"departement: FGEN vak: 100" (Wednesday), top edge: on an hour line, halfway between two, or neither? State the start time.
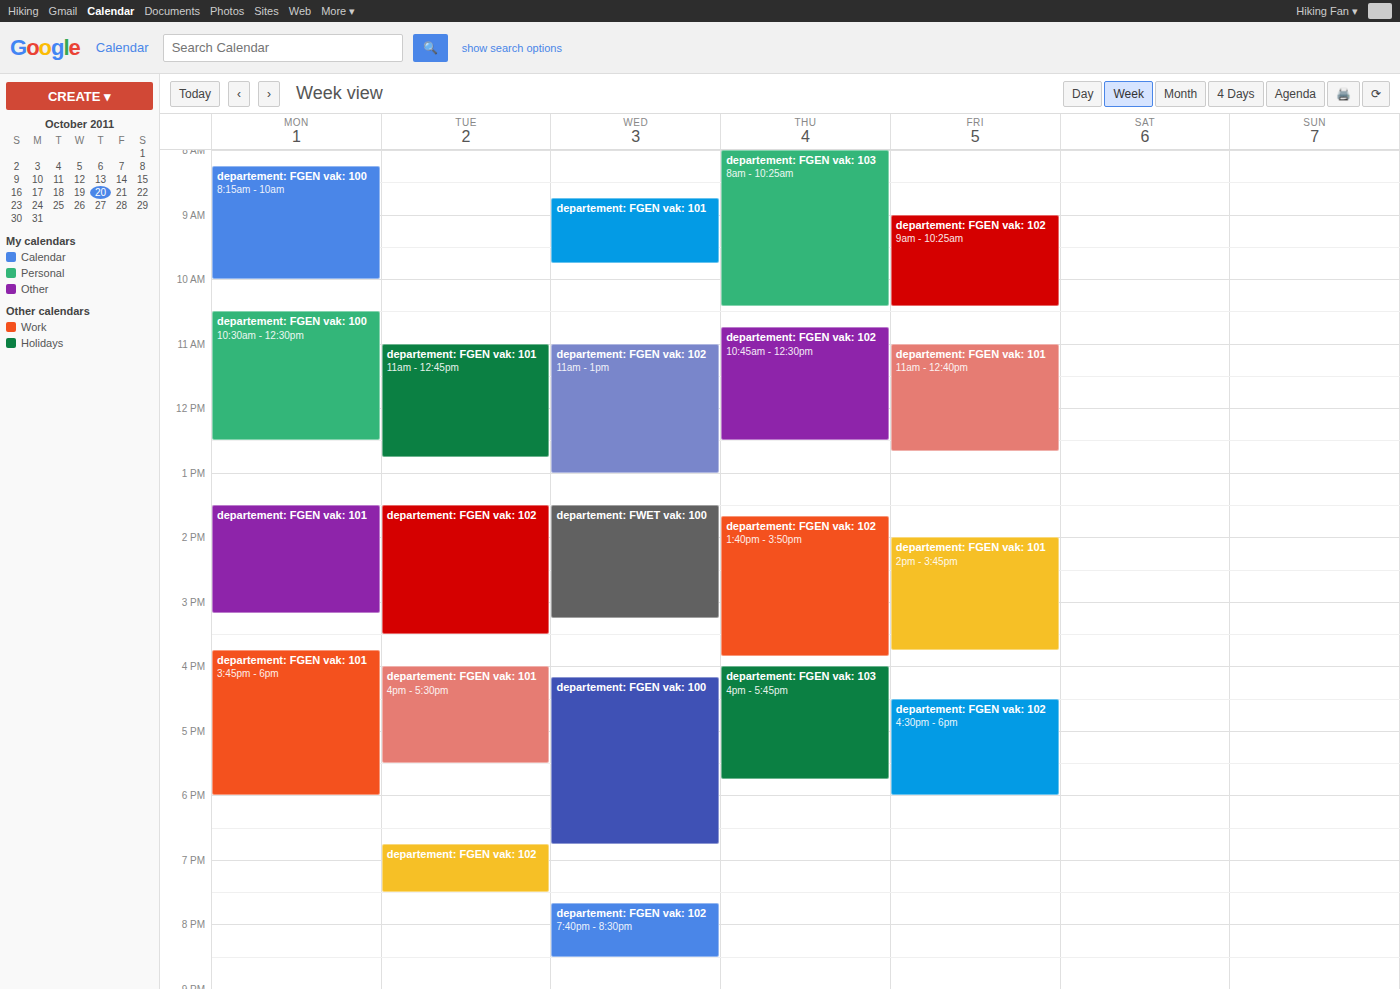
4:10 PM -- neither: 10 minutes below the 4 PM line and 50 minutes above the 5 PM line.